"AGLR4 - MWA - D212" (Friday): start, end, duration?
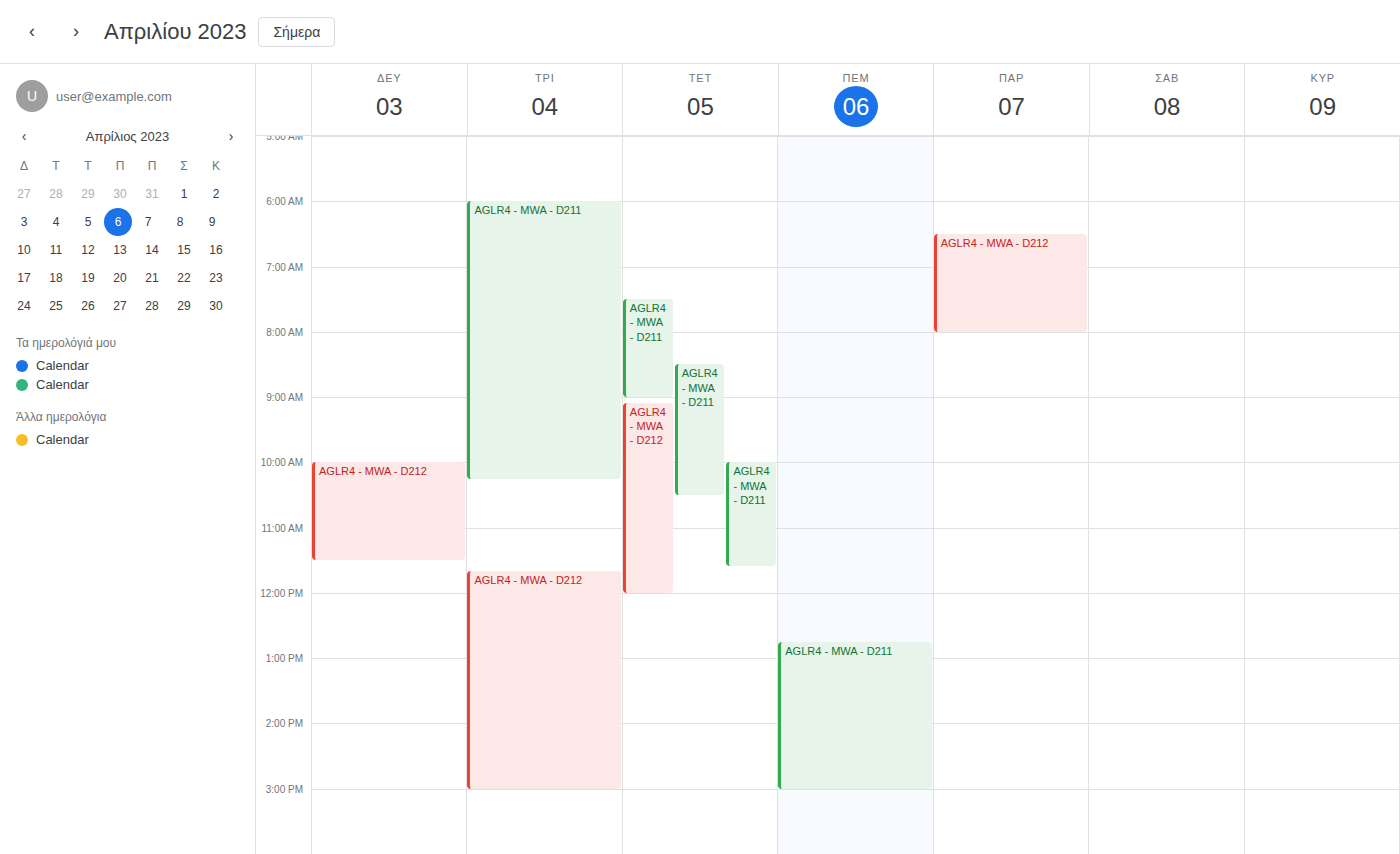
6:30 AM to 8:00 AM, 1 hour 30 minutes